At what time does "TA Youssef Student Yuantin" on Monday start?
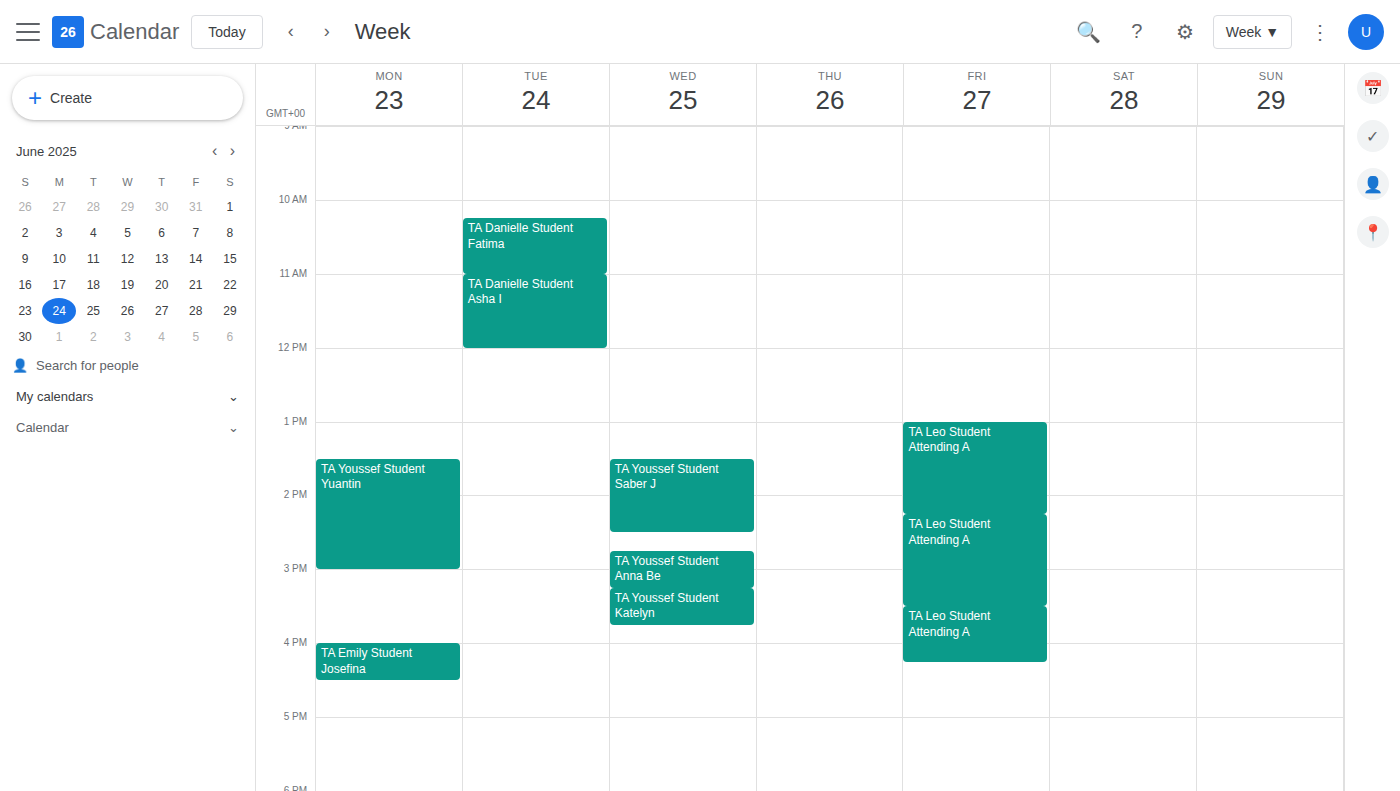
1:30 PM